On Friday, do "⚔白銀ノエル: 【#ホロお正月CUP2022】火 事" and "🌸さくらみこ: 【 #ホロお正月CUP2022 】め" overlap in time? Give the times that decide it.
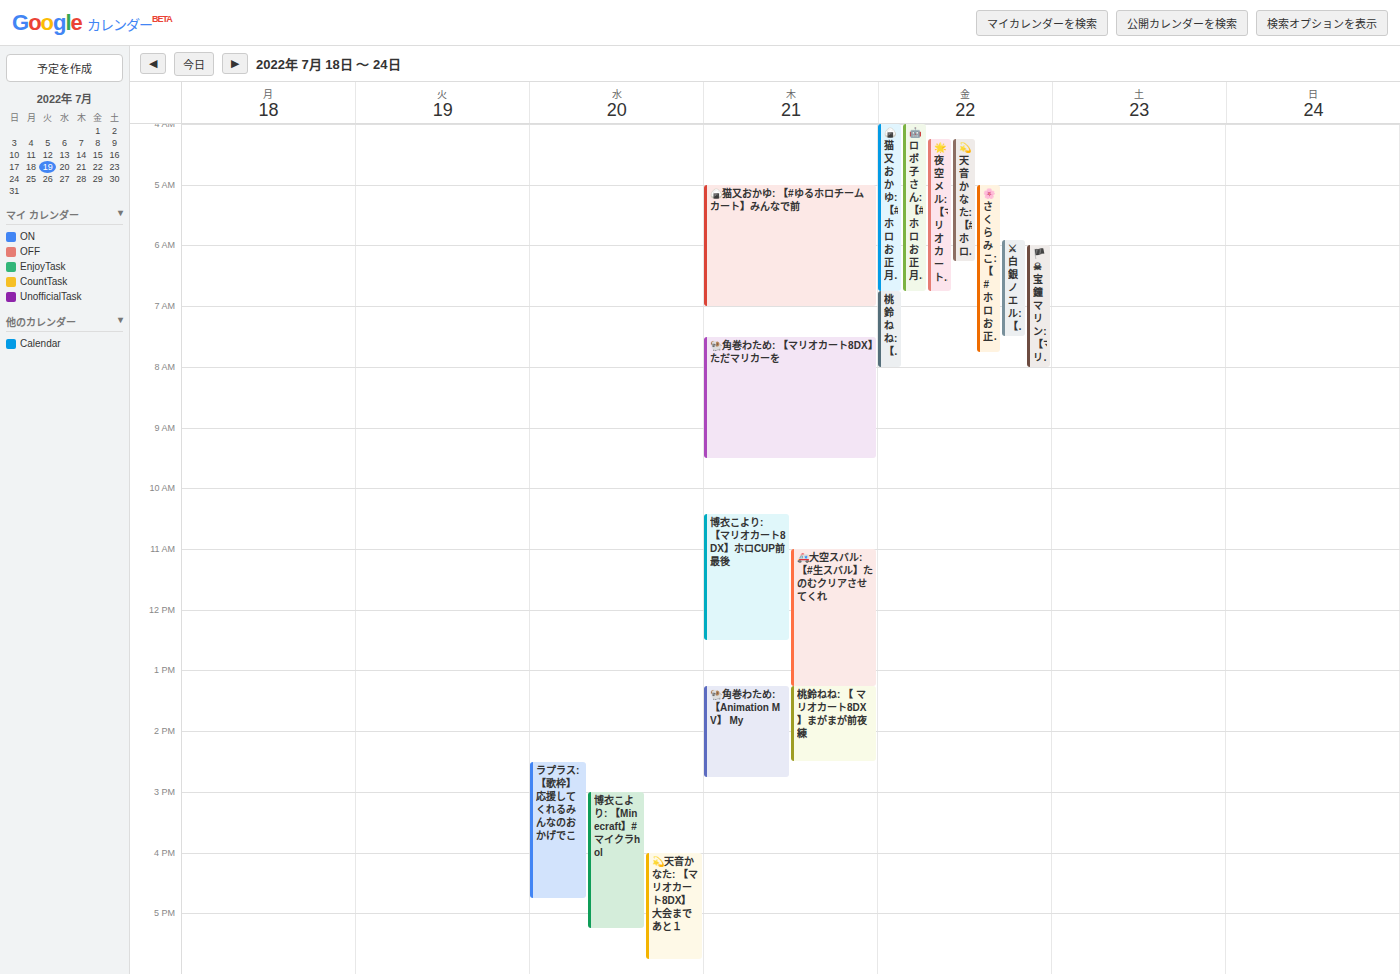
"⚔白銀ノエル: 【#ホロお正月CUP2022】火 事" runs 5:55 AM to 7:30 AM, inside "🌸さくらみこ: 【 #ホロお正月CUP2022 】め" -- they overlap.